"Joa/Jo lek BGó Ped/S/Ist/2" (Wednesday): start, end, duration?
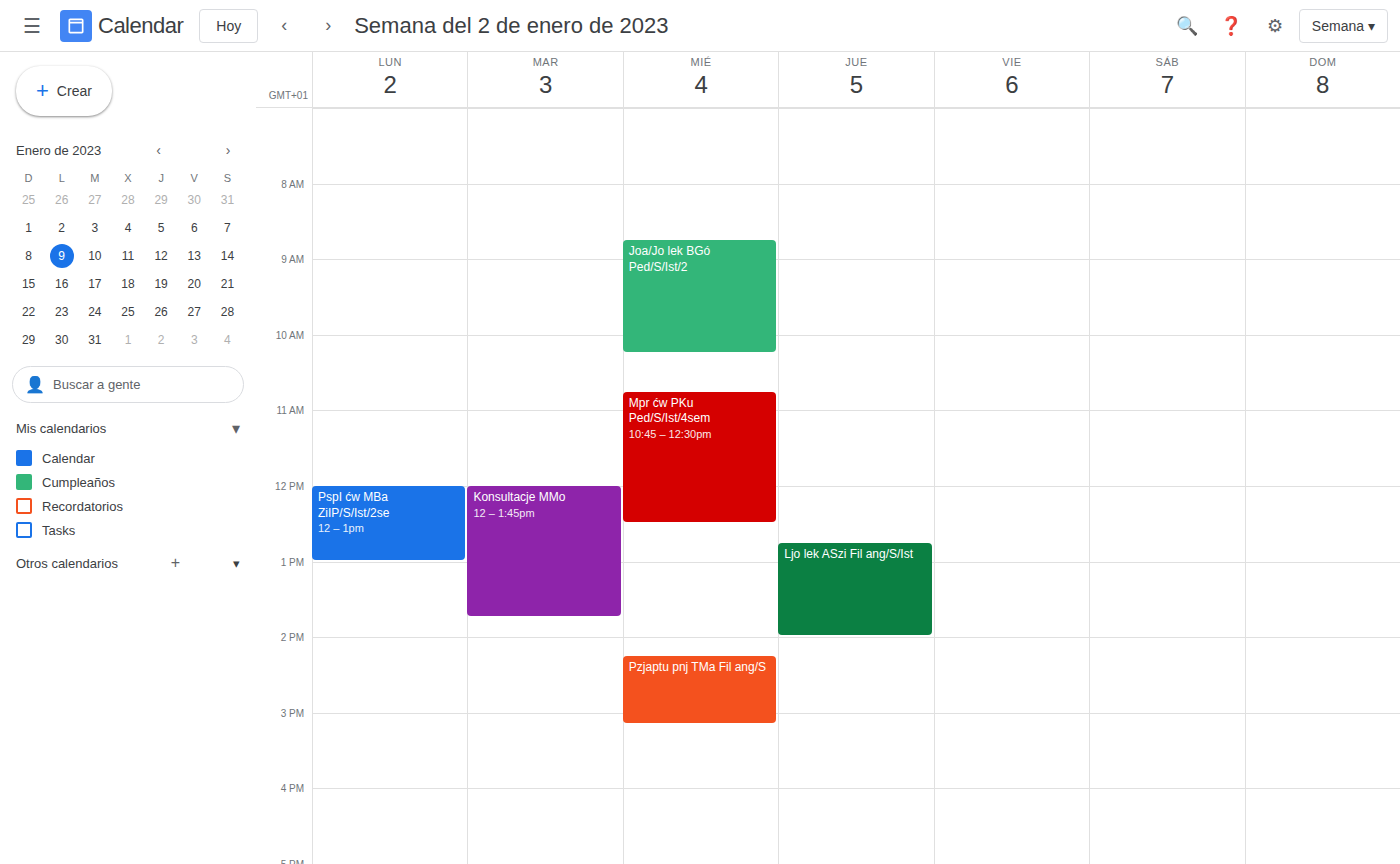
8:45 AM to 10:15 AM, 1 hour 30 minutes